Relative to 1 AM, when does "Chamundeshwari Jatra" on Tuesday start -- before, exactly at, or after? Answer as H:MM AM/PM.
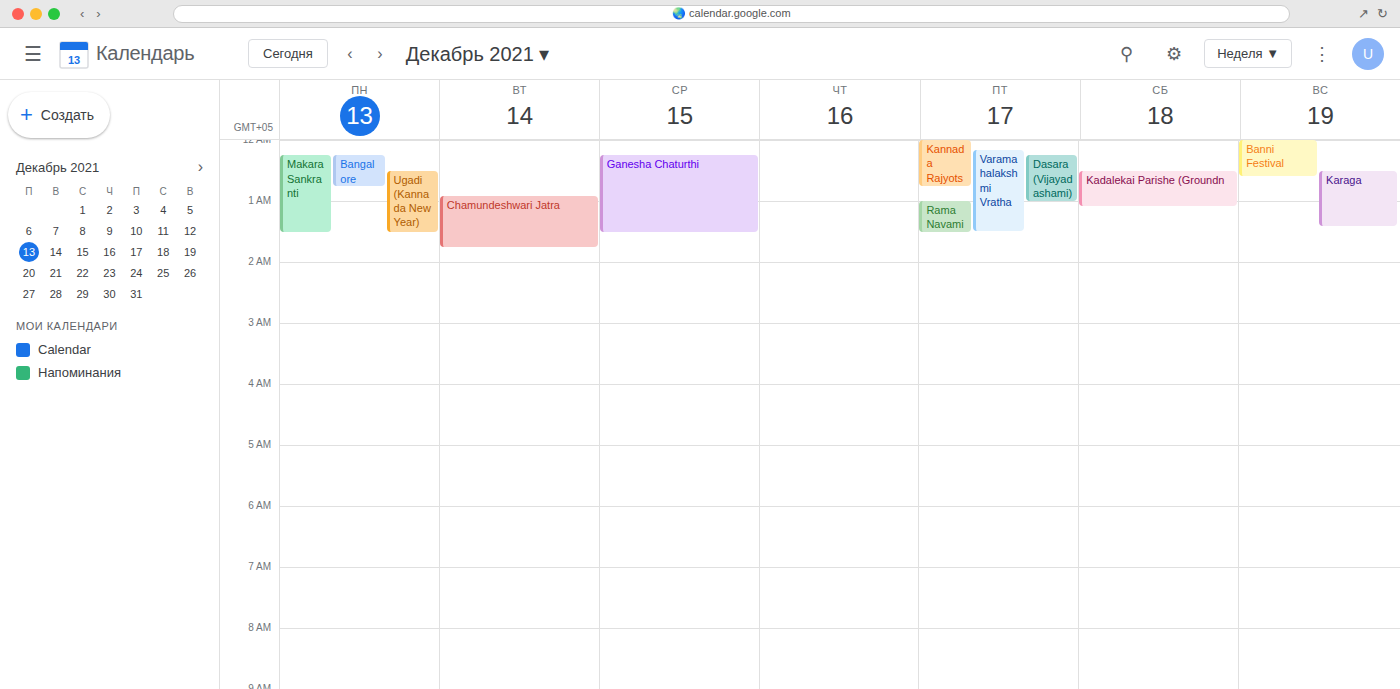
12:55 AM -- before 1 AM, 5 minutes above the 1 AM line.